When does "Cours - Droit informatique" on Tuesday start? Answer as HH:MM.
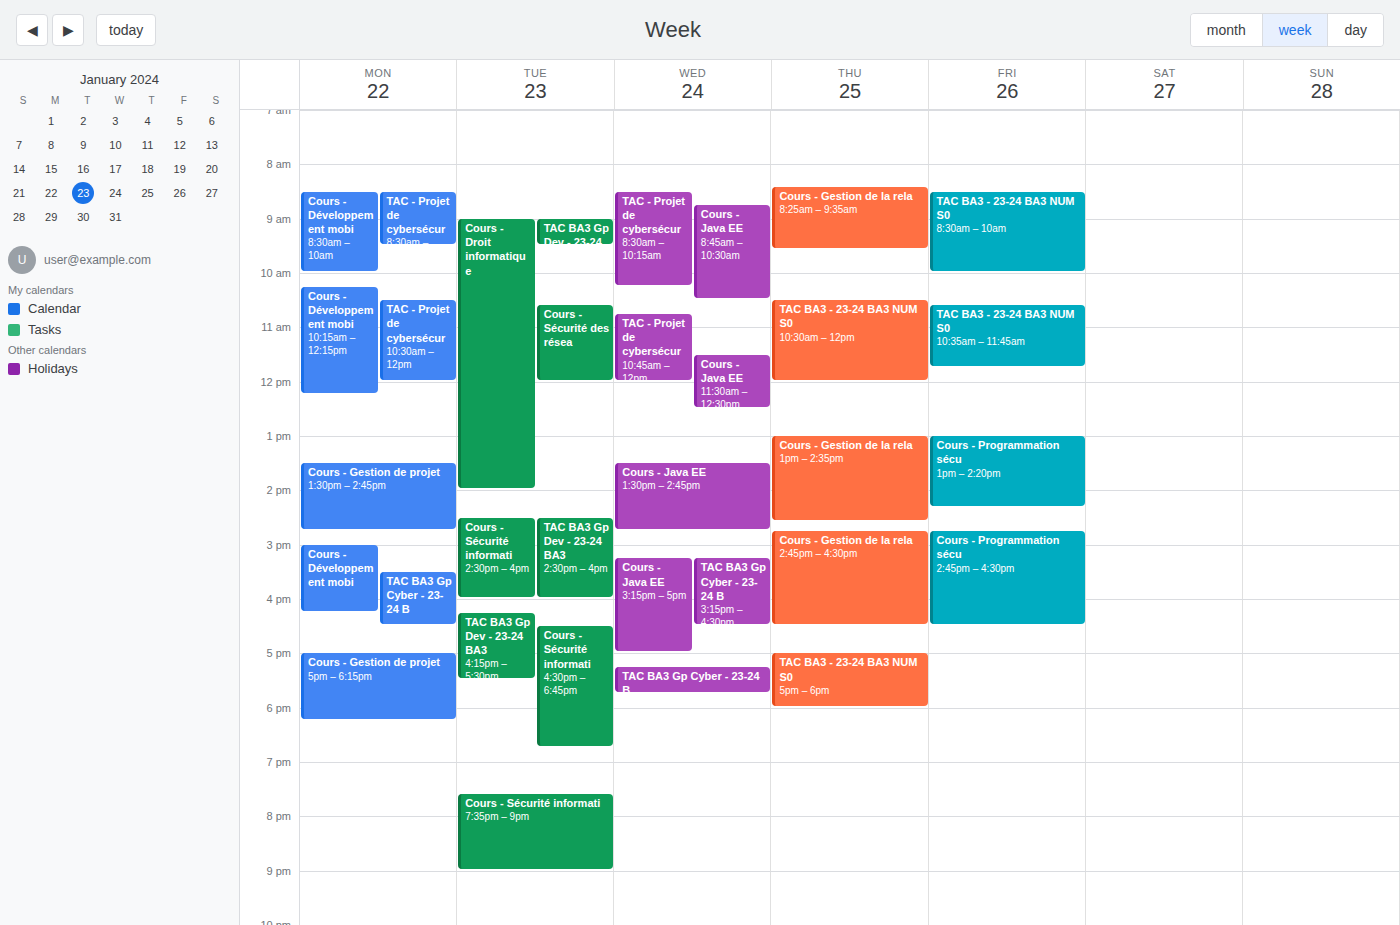
09:00